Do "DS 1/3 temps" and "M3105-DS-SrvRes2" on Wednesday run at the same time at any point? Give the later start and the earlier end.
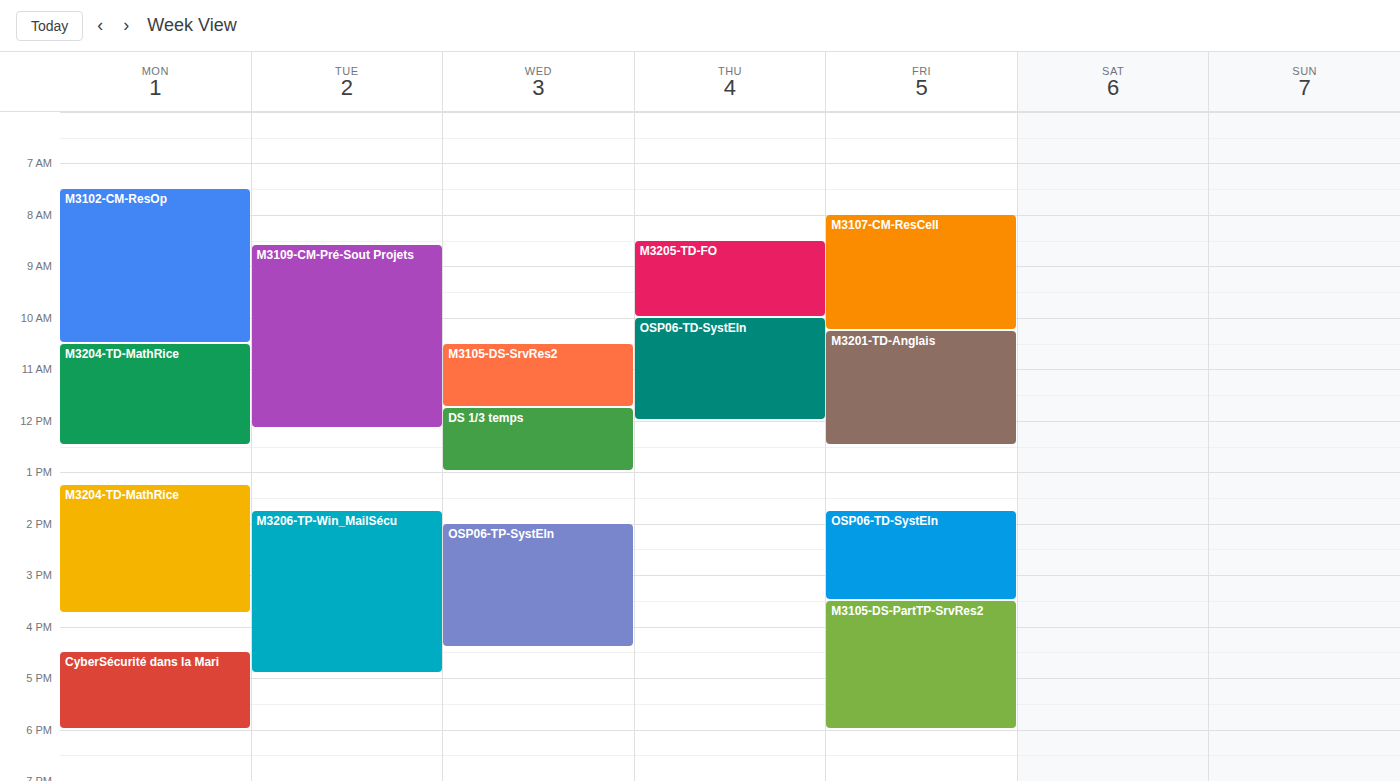
"M3105-DS-SrvRes2" ends at 11:45 AM, exactly when "DS 1/3 temps" starts -- they touch but do not overlap.